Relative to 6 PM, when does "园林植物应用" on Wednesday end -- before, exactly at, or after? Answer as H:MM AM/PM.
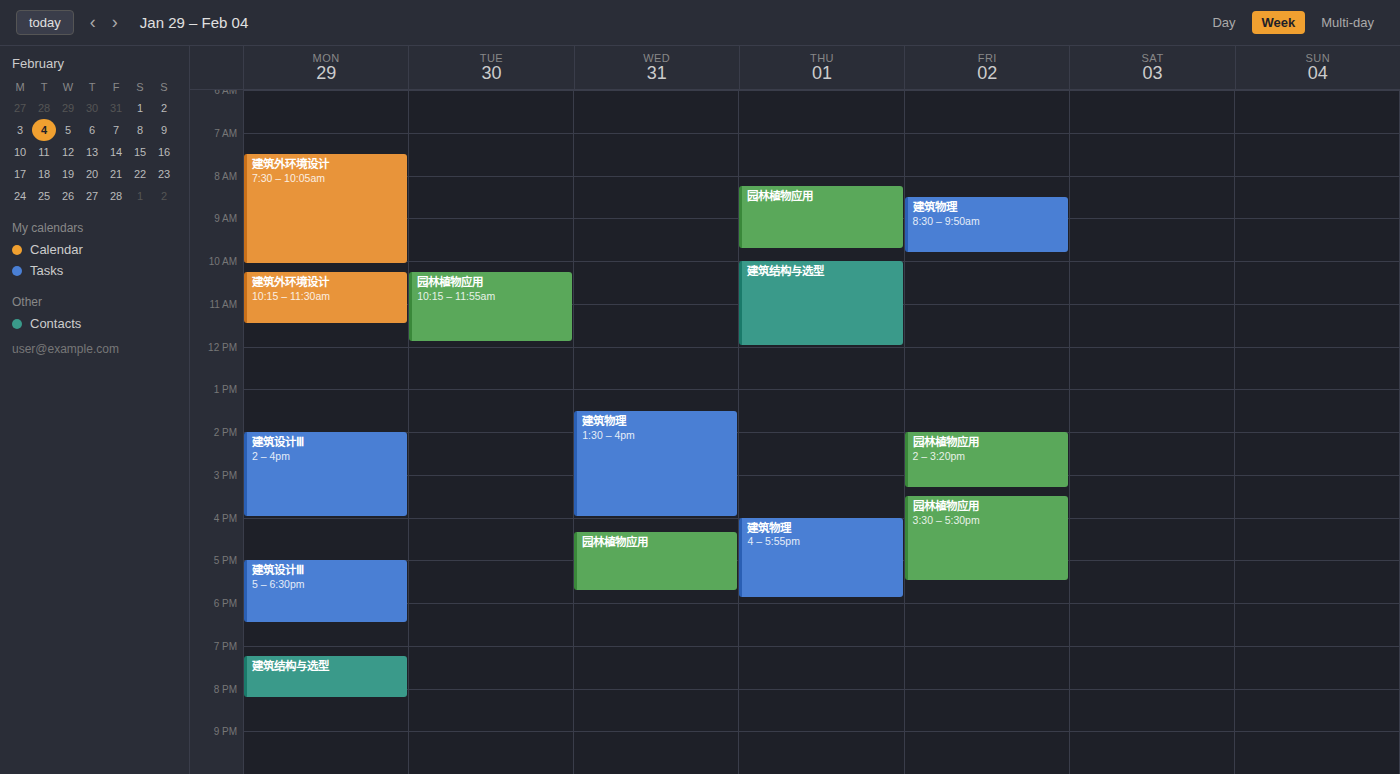
5:45 PM -- before 6 PM, 15 minutes above the 6 PM line.